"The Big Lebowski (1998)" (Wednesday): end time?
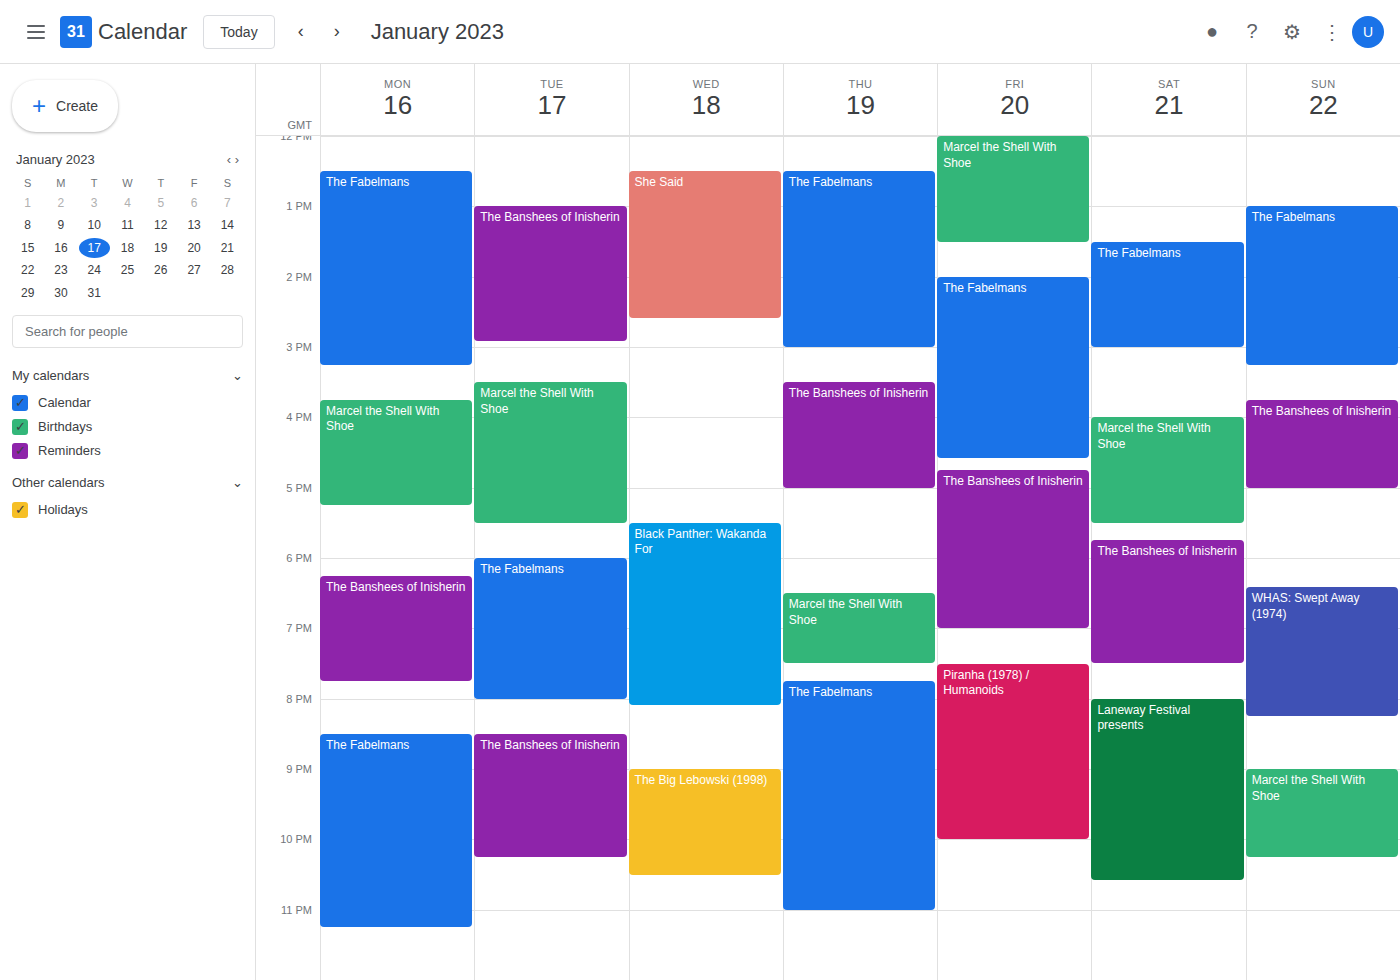
22:30